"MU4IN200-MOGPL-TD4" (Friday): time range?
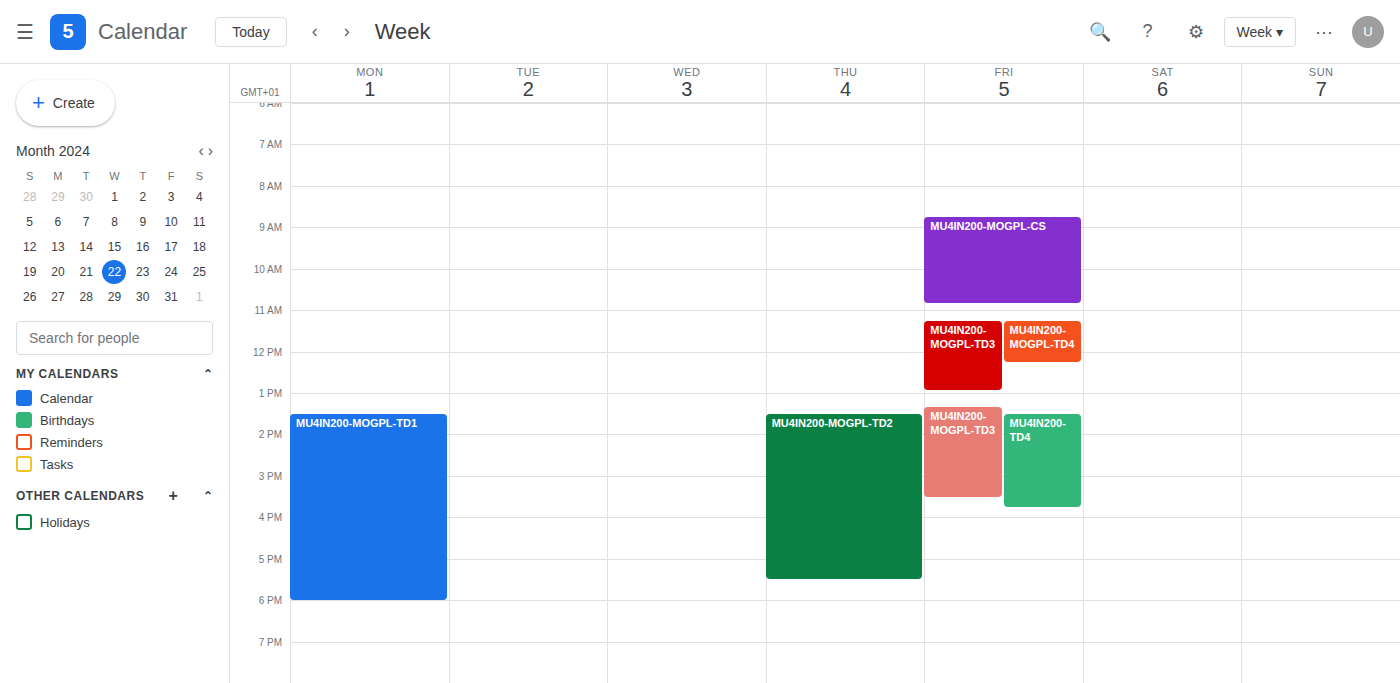
11:15 AM to 12:15 PM